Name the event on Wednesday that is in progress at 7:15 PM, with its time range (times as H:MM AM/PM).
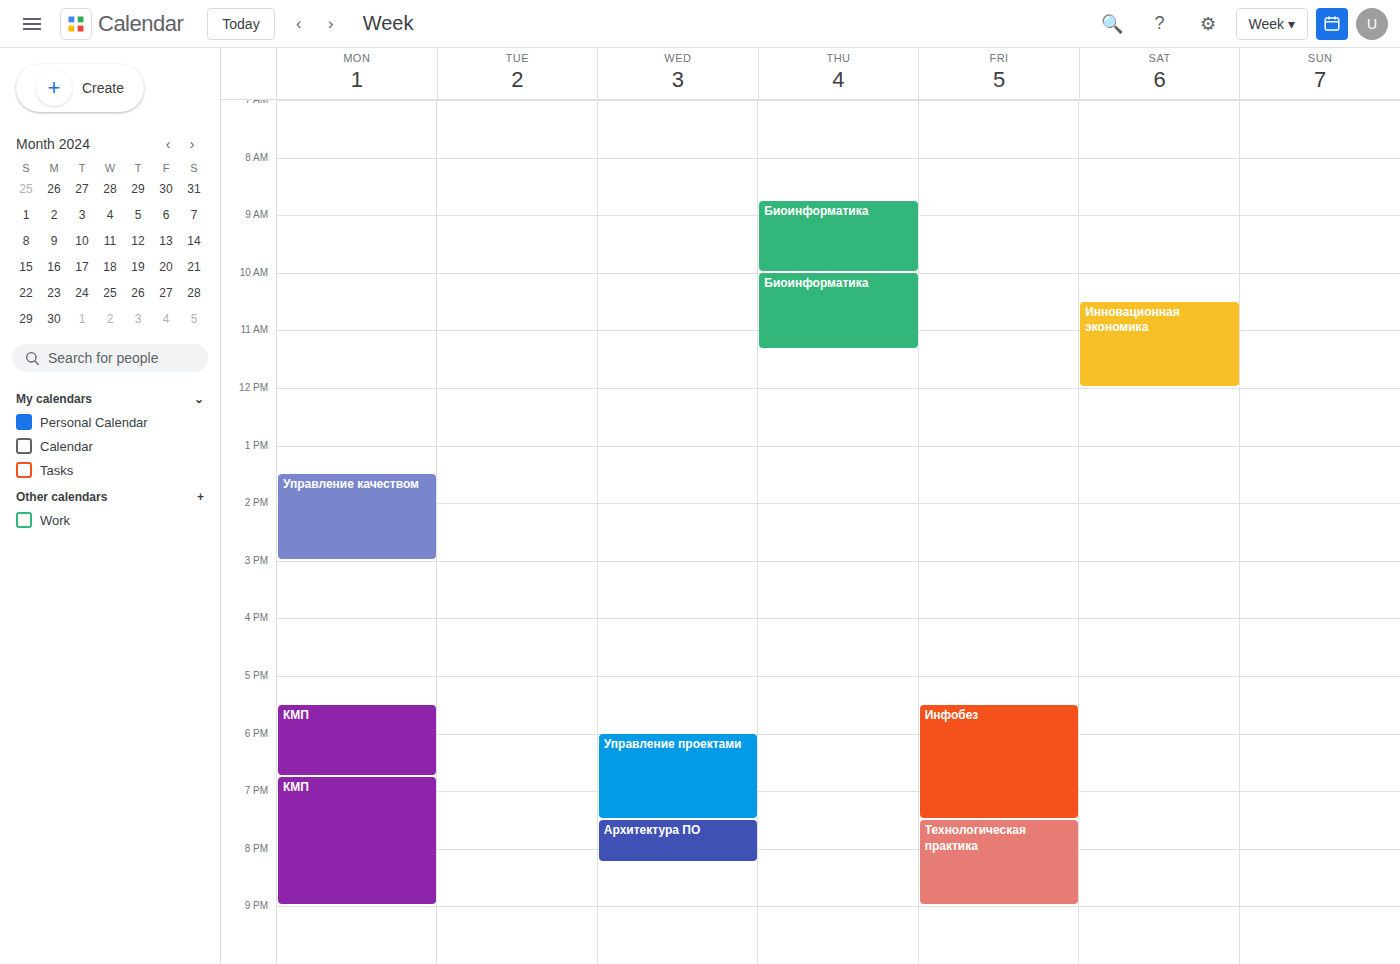
"Управление проектами", 6:00 PM to 7:30 PM